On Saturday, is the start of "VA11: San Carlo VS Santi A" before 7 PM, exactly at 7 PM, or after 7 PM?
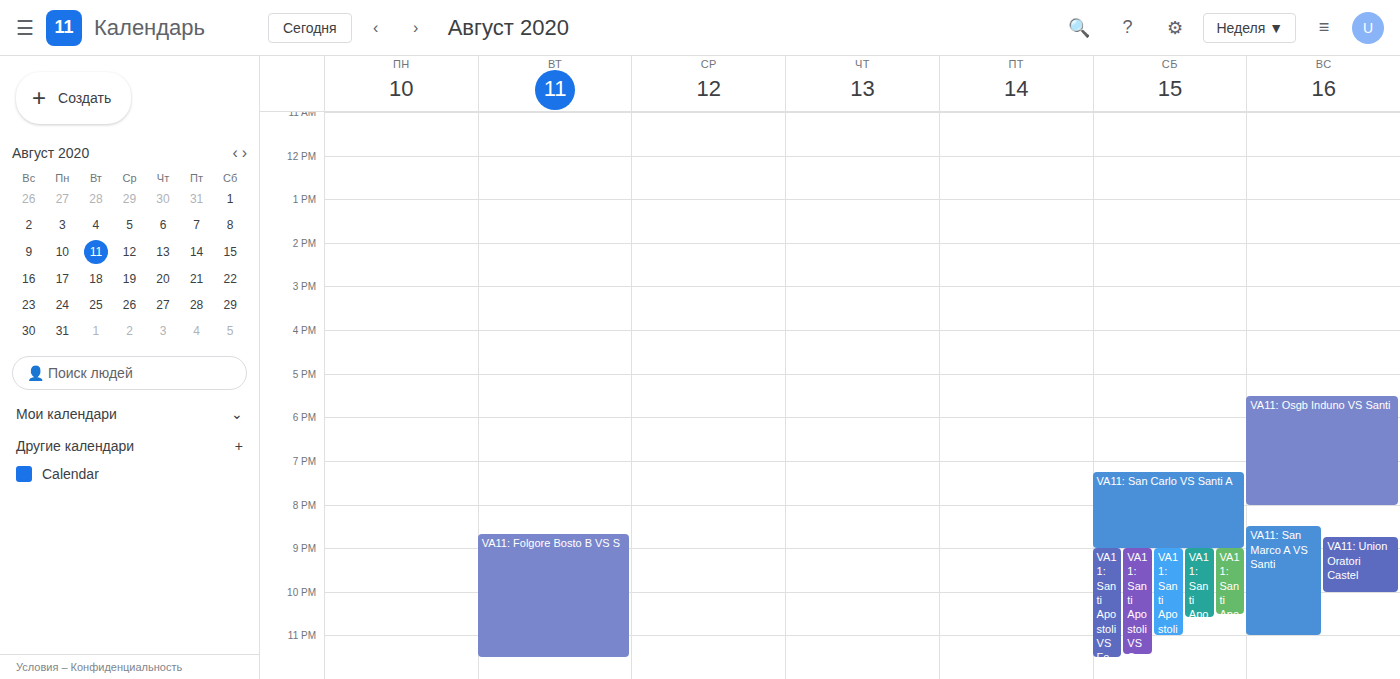
7:15 PM -- after 7 PM, 15 minutes below the 7 PM line.